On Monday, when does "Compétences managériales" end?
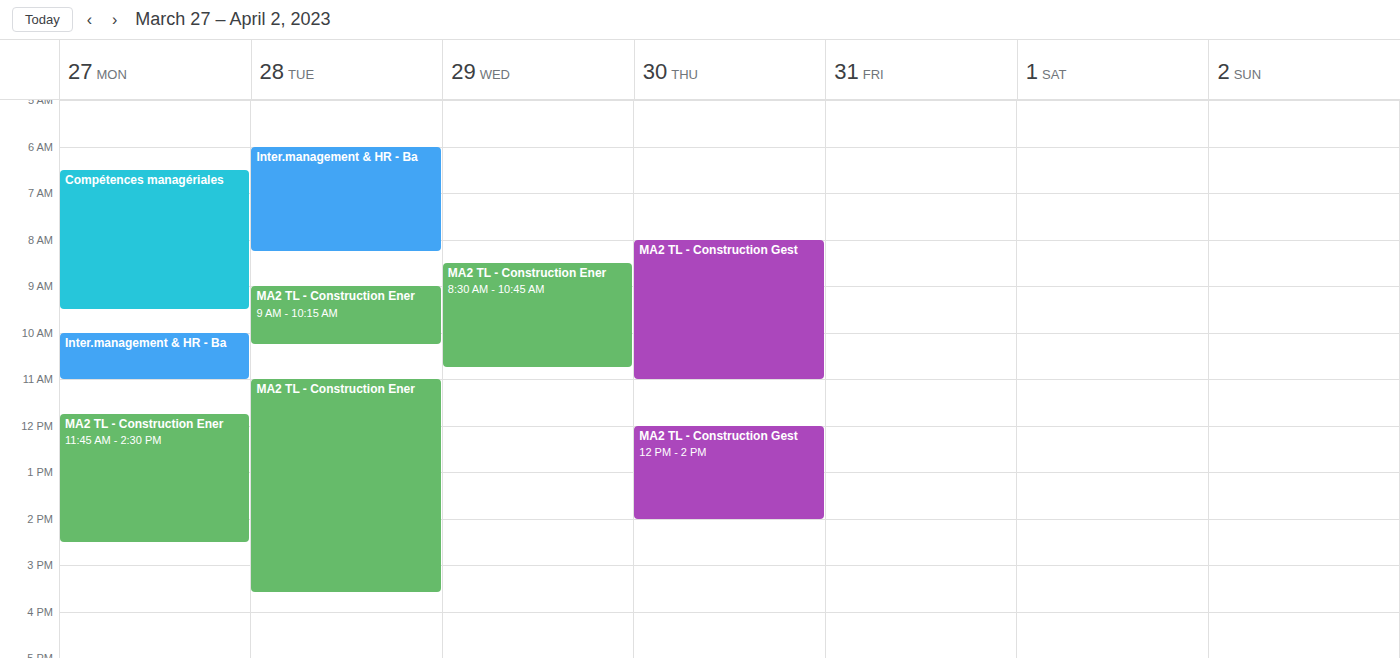
9:30 AM